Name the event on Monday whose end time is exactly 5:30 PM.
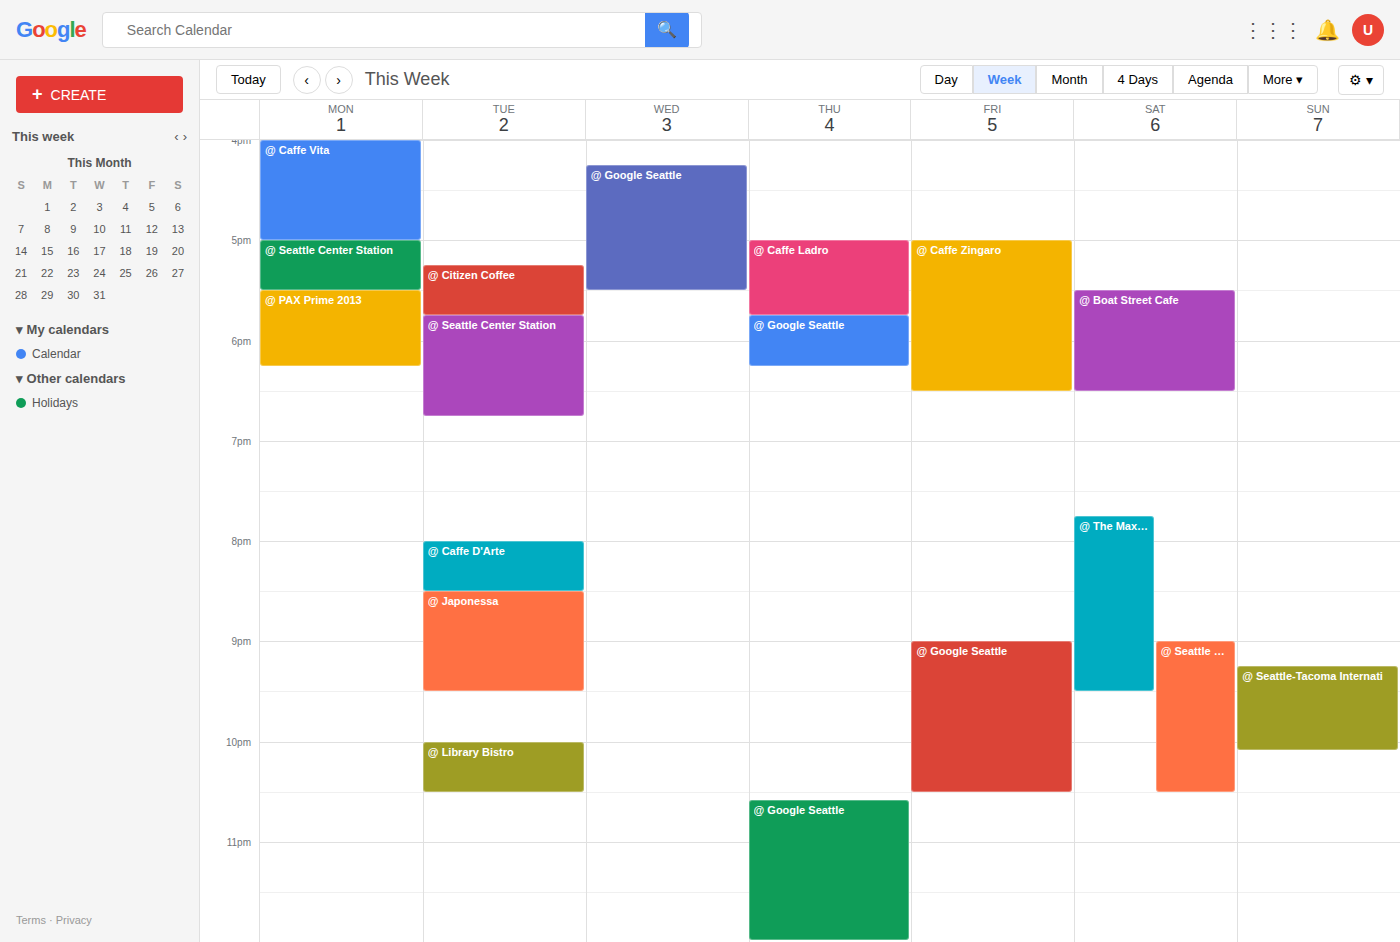
"@ Seattle Center Station"